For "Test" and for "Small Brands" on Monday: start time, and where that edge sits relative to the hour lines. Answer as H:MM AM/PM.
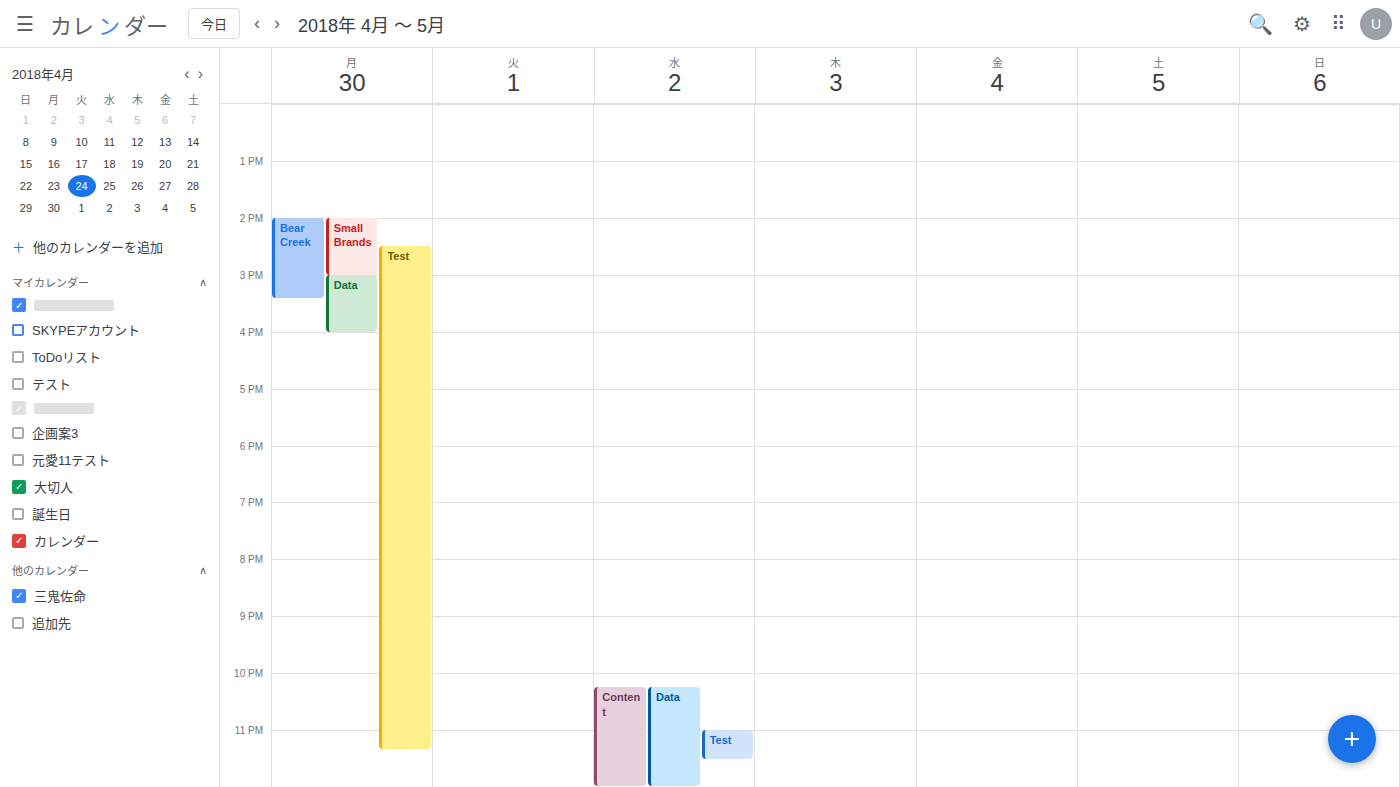
"Test": 2:30 PM, halfway between the 2 PM and 3 PM lines. "Small Brands": 2:00 PM, exactly on the 2 PM line.